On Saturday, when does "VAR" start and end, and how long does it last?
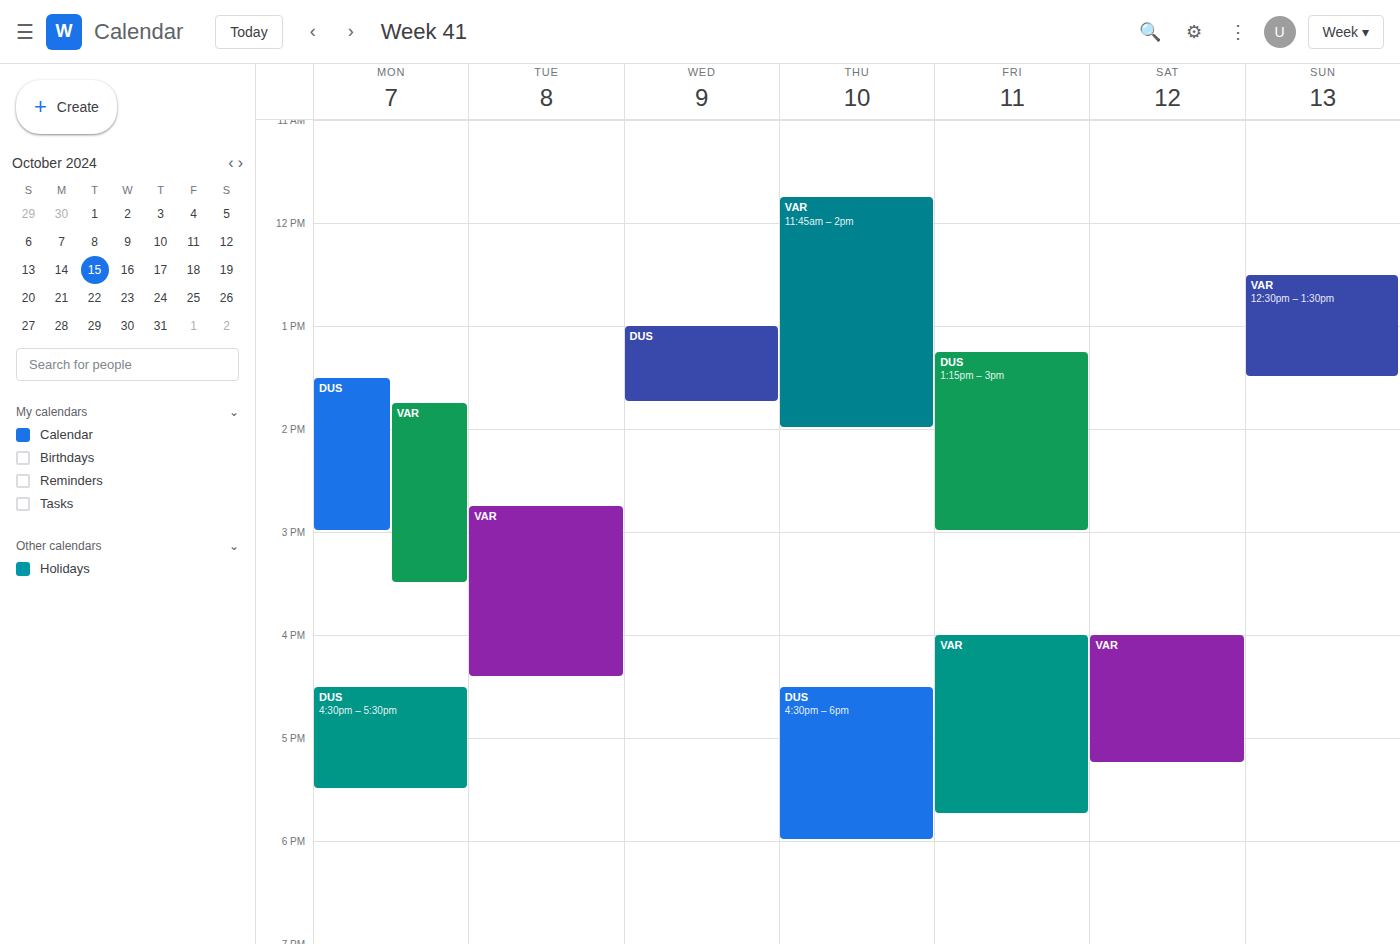
4:00 PM to 5:15 PM, 1 hour 15 minutes